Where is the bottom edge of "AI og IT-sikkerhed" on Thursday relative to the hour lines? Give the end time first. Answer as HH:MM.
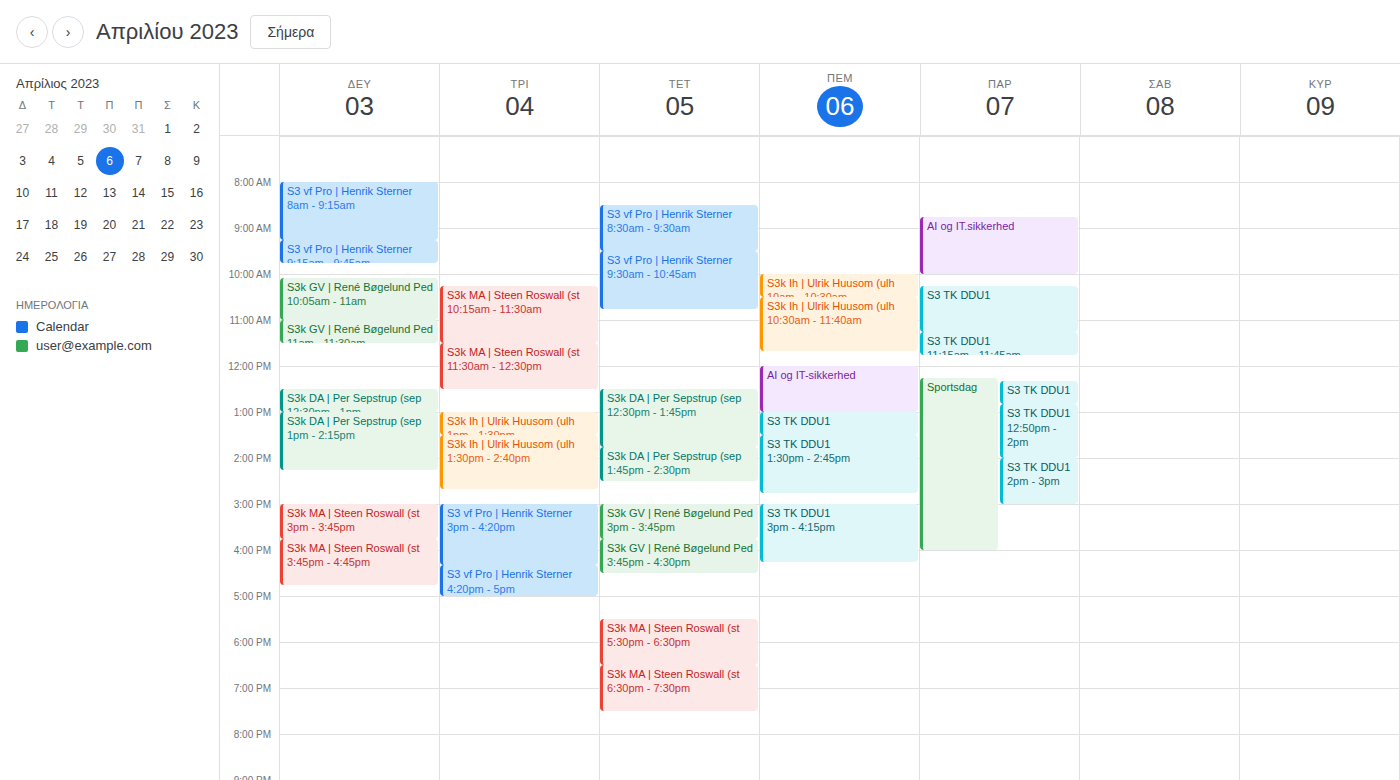
13:00 -- exactly on the 13:00 line.